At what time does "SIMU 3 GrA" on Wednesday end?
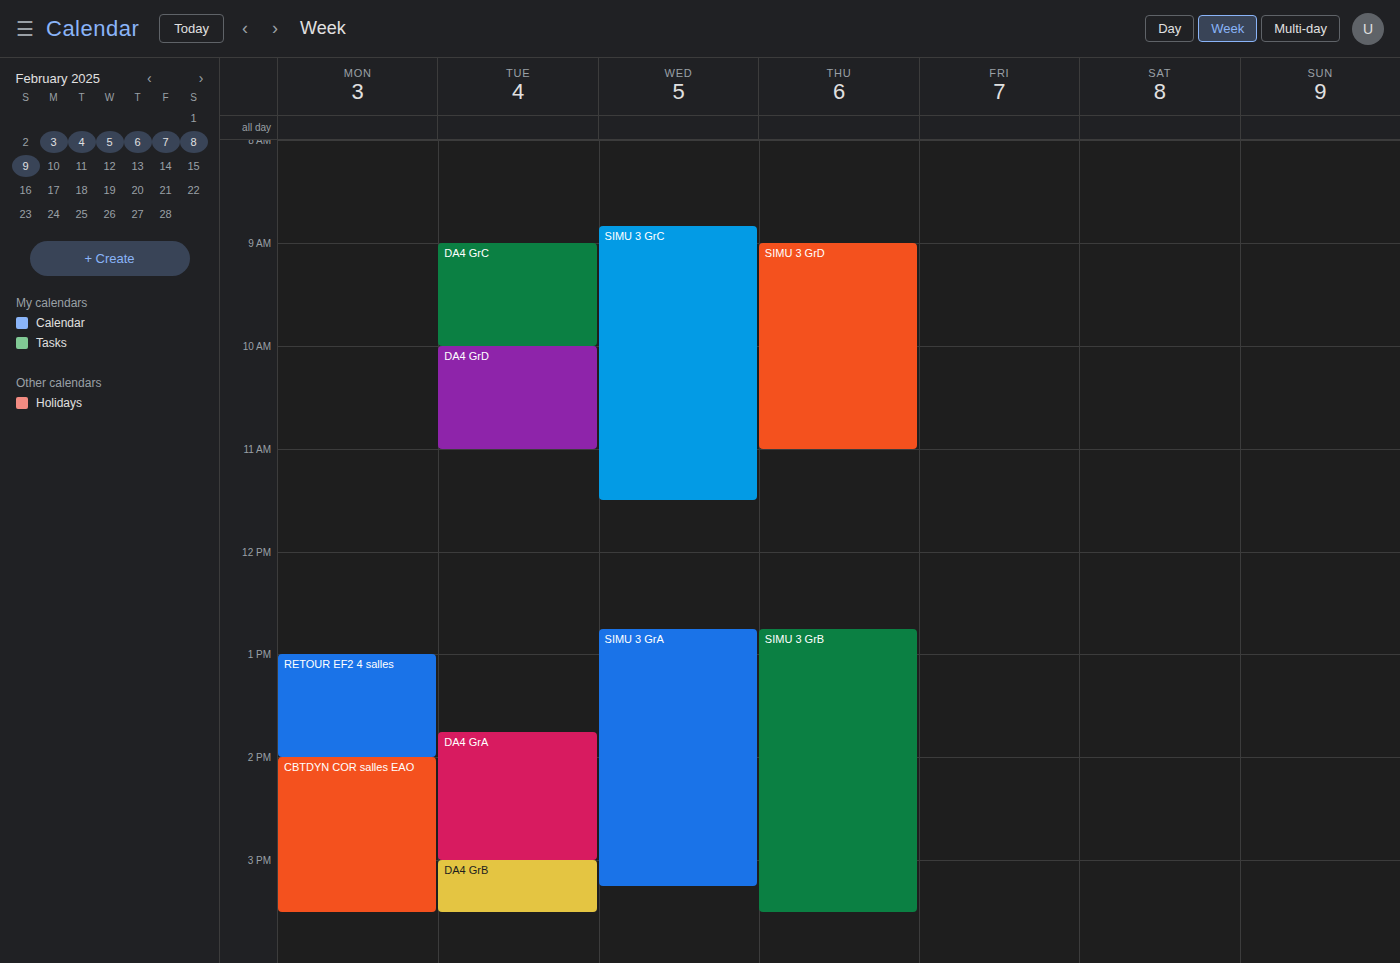
3:15 PM